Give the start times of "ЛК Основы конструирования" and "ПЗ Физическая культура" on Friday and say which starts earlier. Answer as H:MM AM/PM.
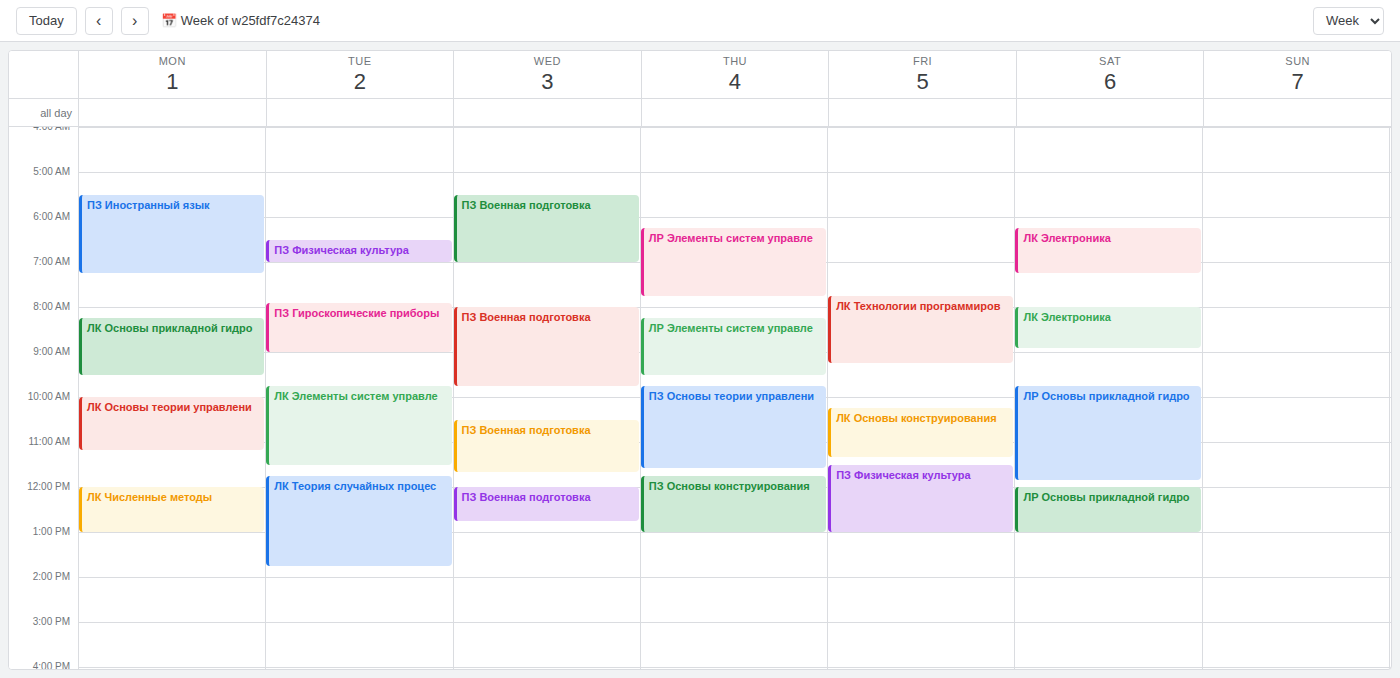
"ЛК Основы конструирования" 10:15 AM; "ПЗ Физическая культура" 11:30 AM.